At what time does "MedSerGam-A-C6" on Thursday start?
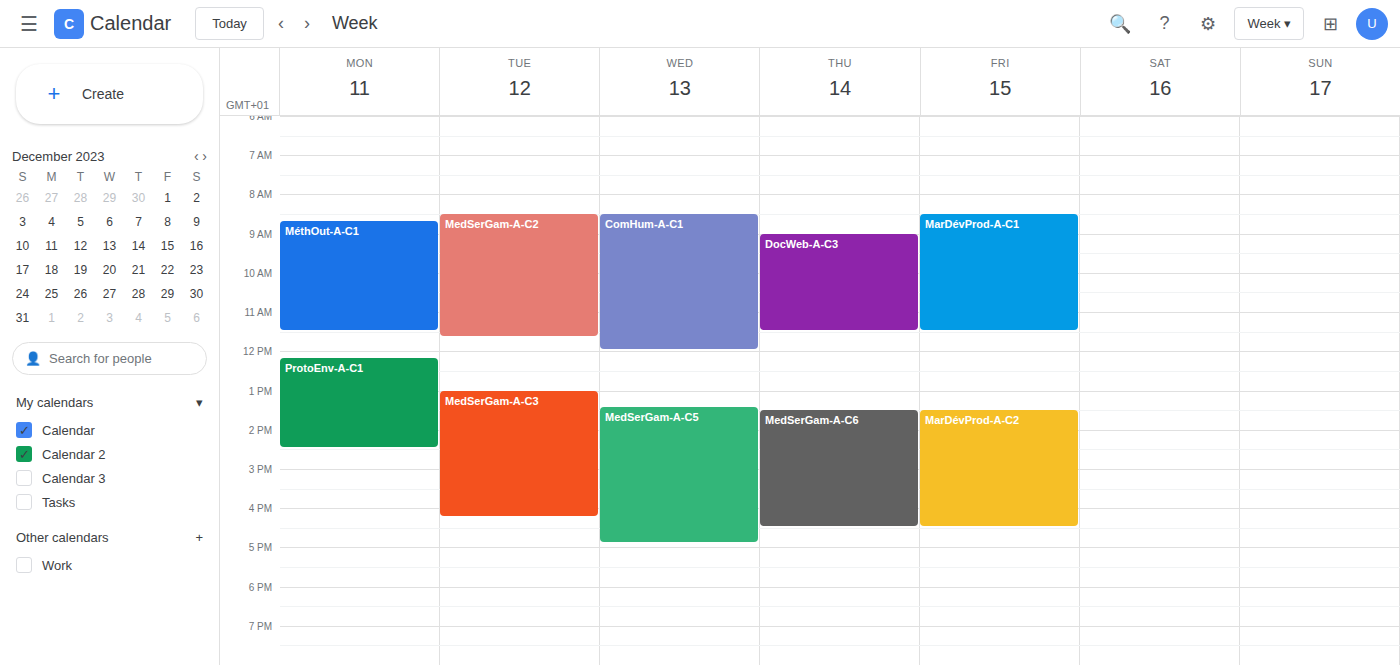
1:30 PM